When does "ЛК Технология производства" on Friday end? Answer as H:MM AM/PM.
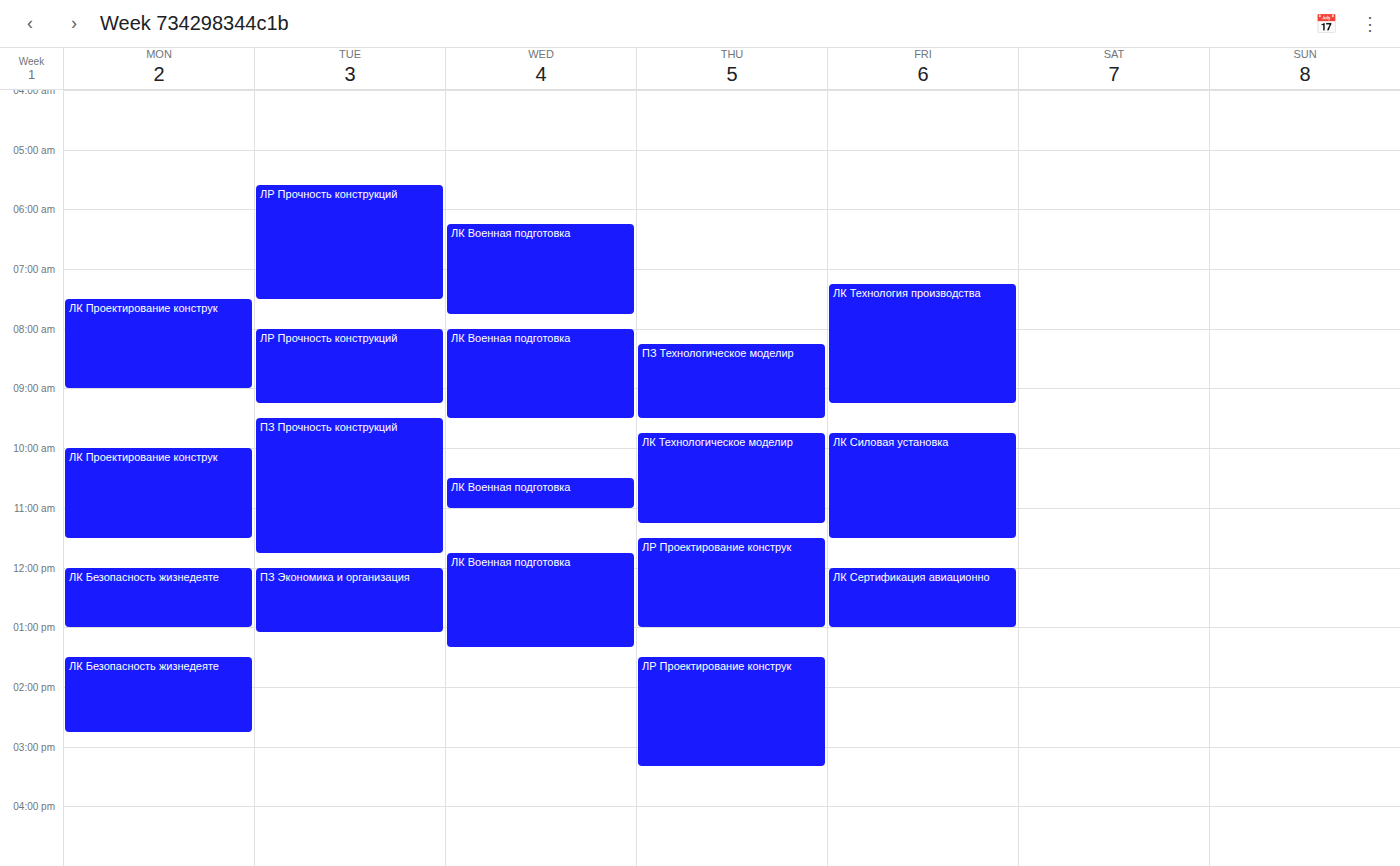
9:15 AM